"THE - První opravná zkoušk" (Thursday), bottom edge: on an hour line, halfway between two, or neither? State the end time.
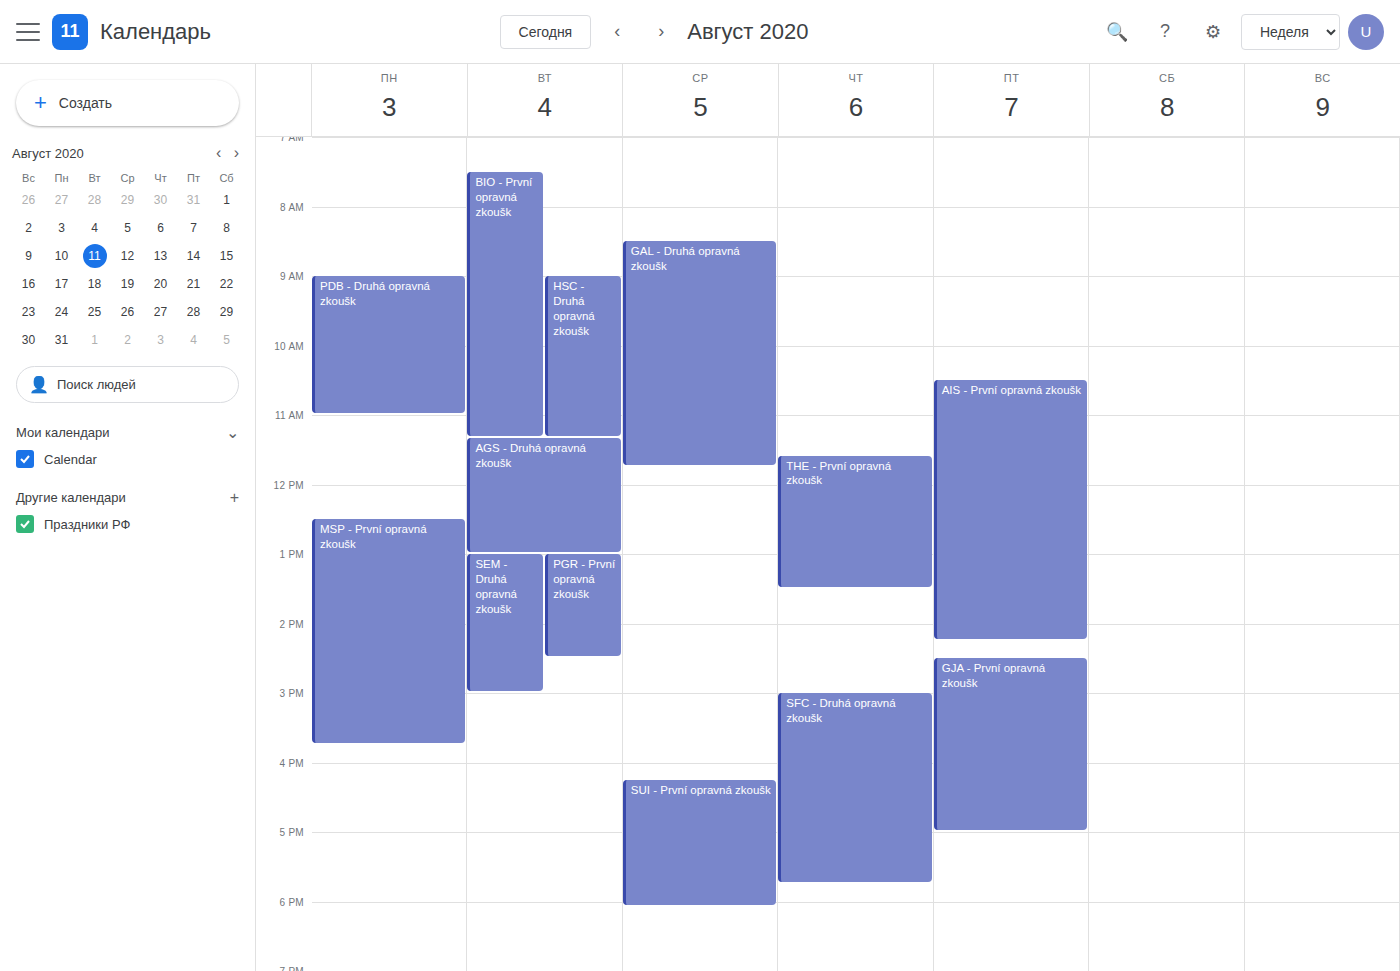
1:30 PM -- halfway between the 1 PM and 2 PM lines.